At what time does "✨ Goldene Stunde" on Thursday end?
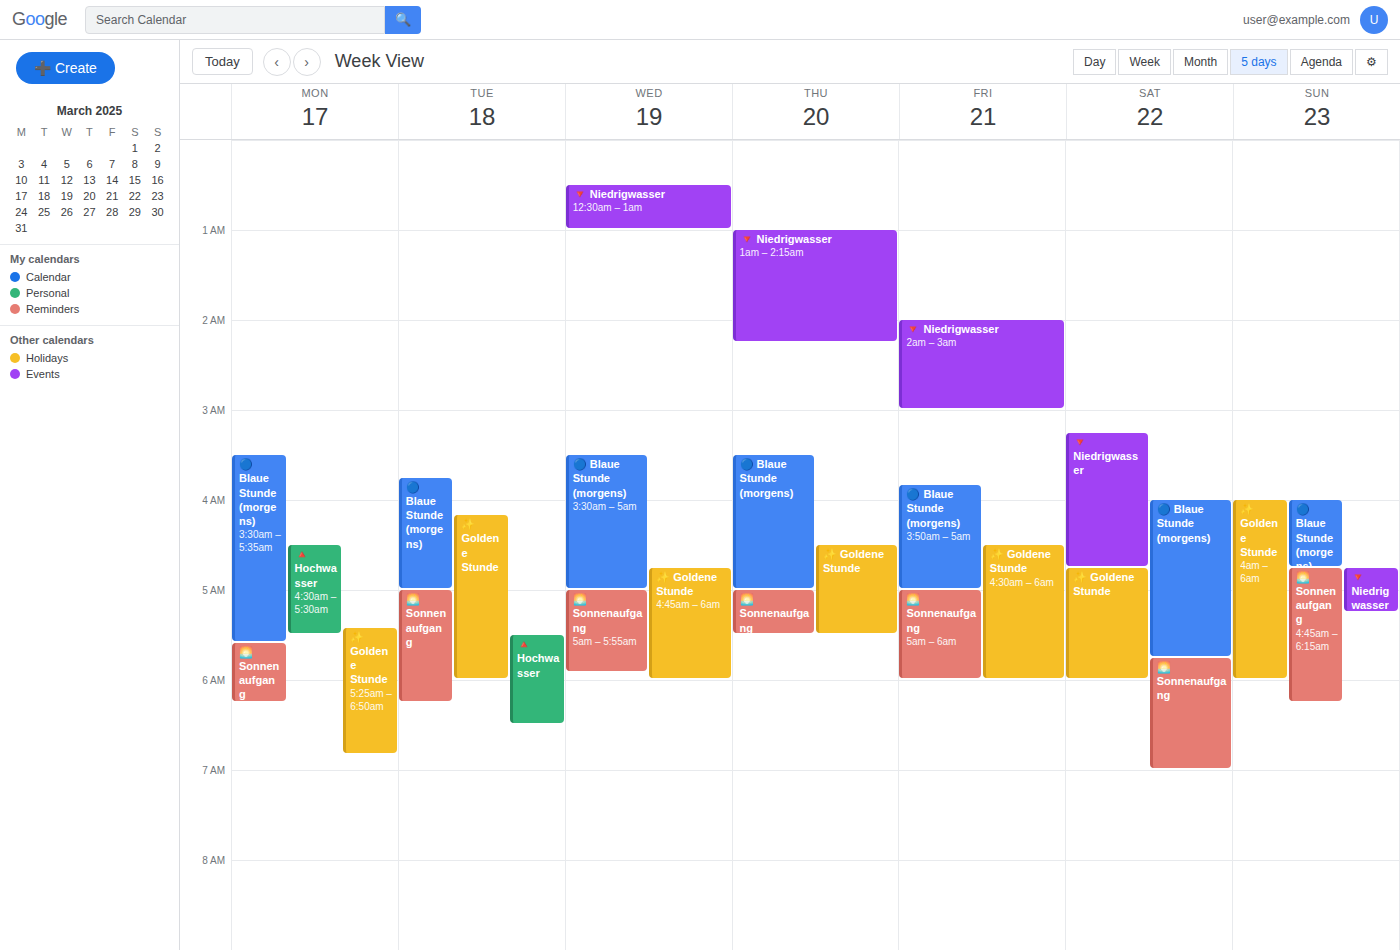
5:30 AM